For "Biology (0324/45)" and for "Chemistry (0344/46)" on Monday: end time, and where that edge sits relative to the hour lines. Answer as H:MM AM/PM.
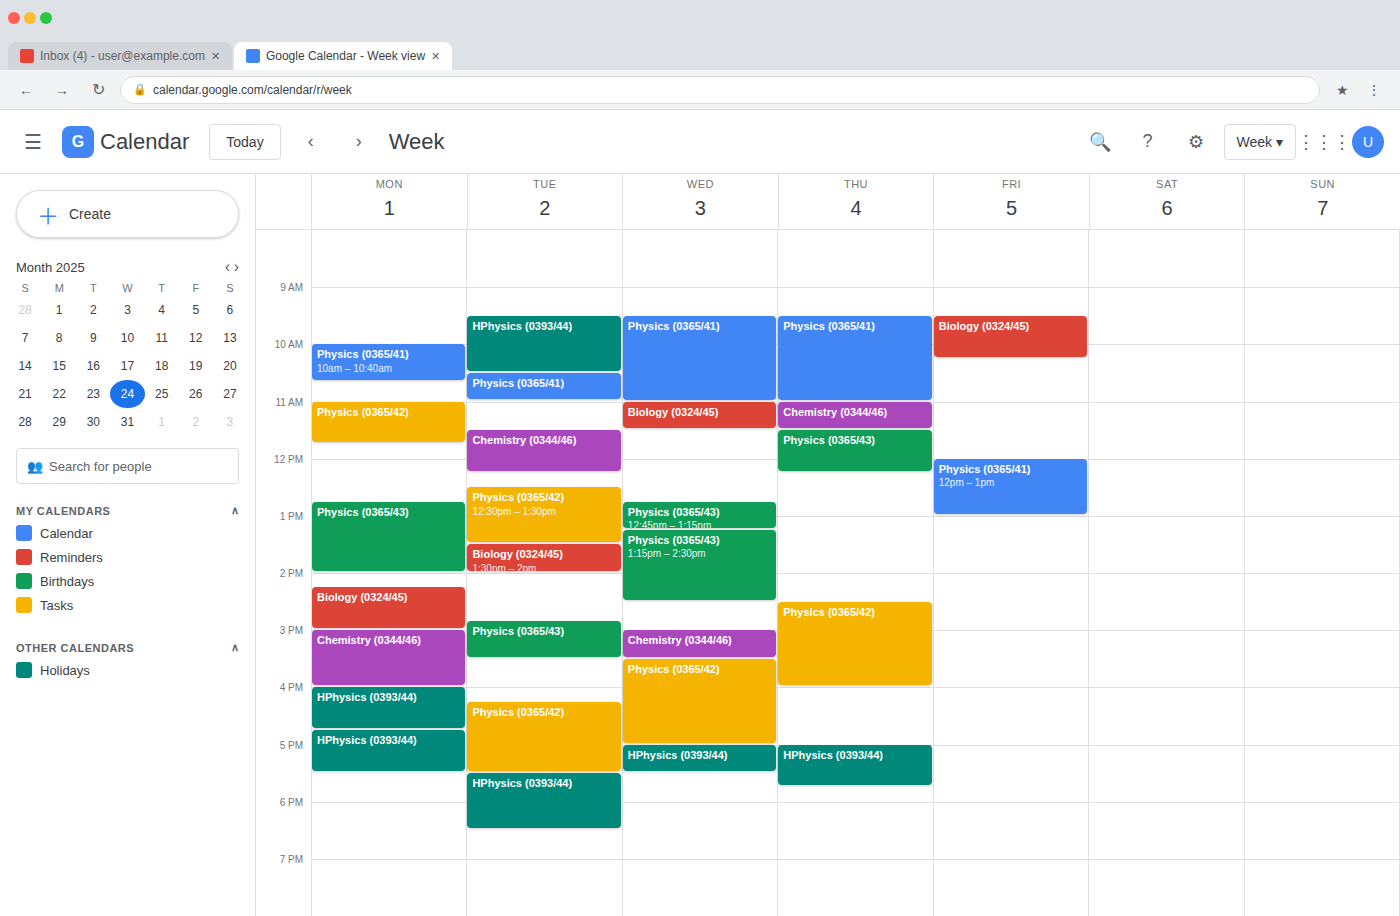
"Biology (0324/45)": 3:00 PM, exactly on the 3 PM line. "Chemistry (0344/46)": 4:00 PM, exactly on the 4 PM line.